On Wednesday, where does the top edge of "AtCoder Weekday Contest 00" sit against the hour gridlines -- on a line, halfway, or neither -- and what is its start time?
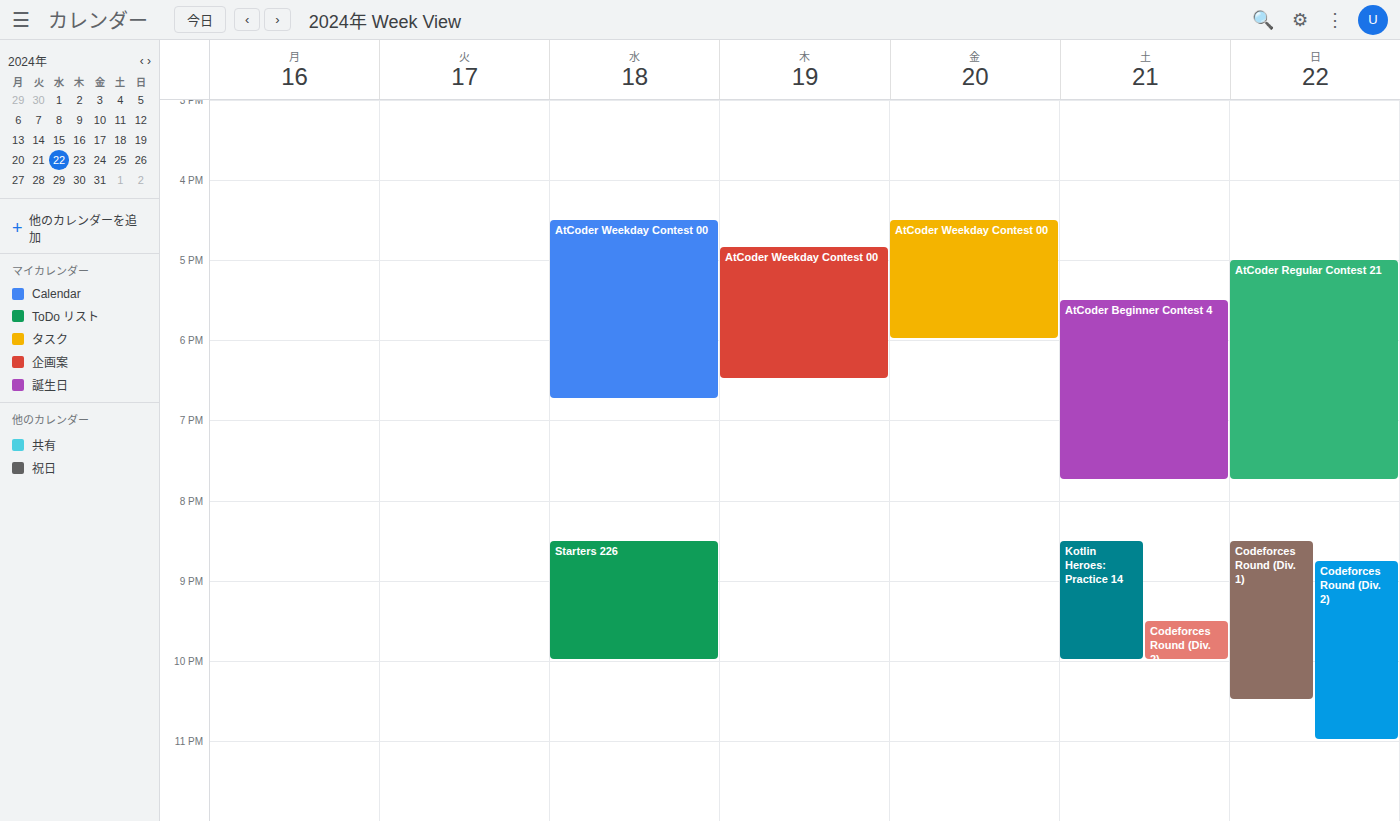
4:30 PM -- halfway between the 4 PM and 5 PM lines.